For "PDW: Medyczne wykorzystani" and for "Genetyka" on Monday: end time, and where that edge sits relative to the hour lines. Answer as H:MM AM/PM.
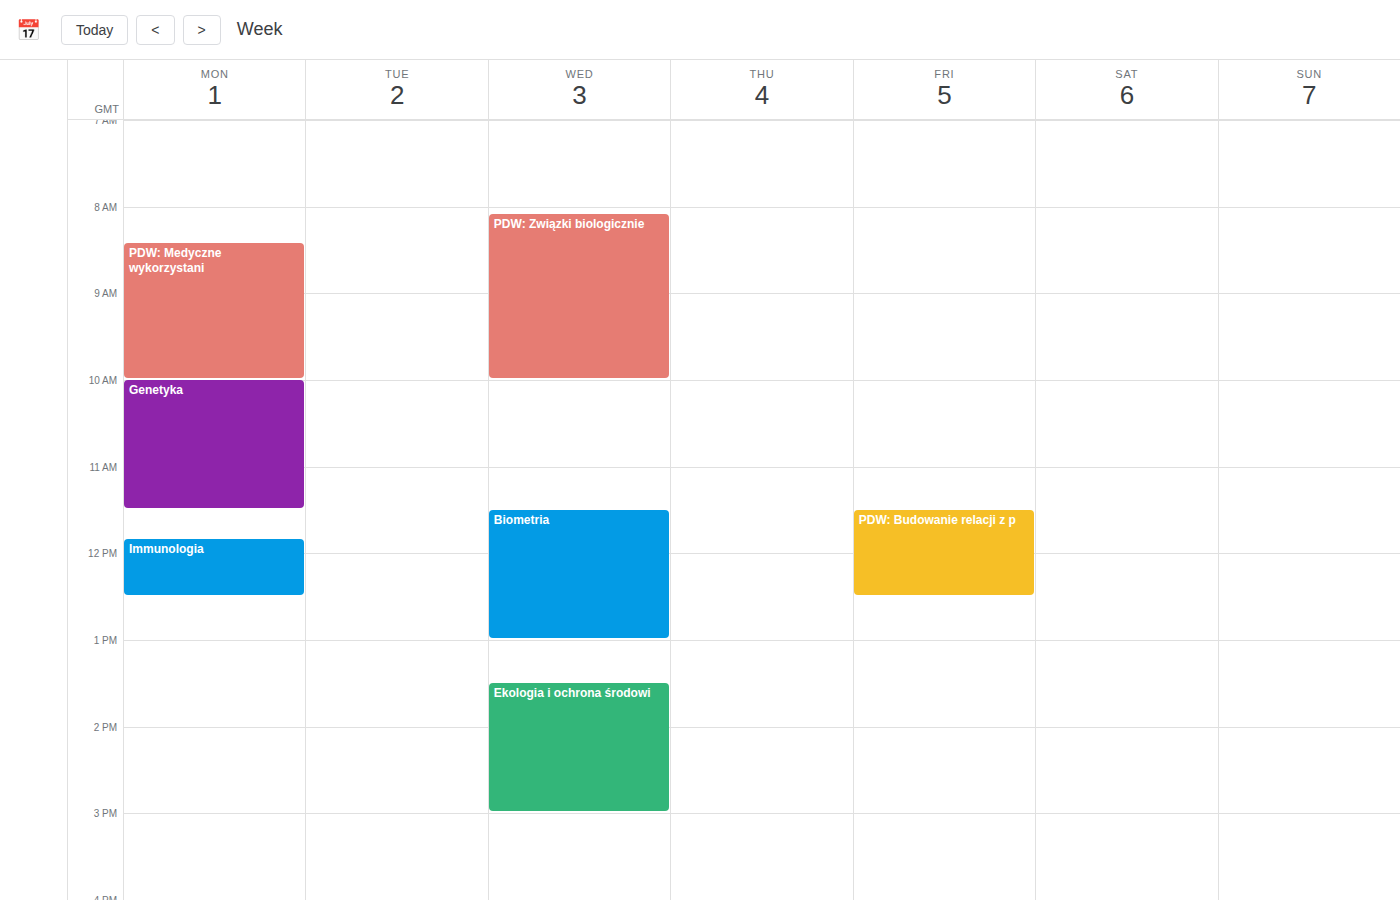
"PDW: Medyczne wykorzystani": 10:00 AM, exactly on the 10 AM line. "Genetyka": 11:30 AM, halfway between the 11 AM and 12 PM lines.